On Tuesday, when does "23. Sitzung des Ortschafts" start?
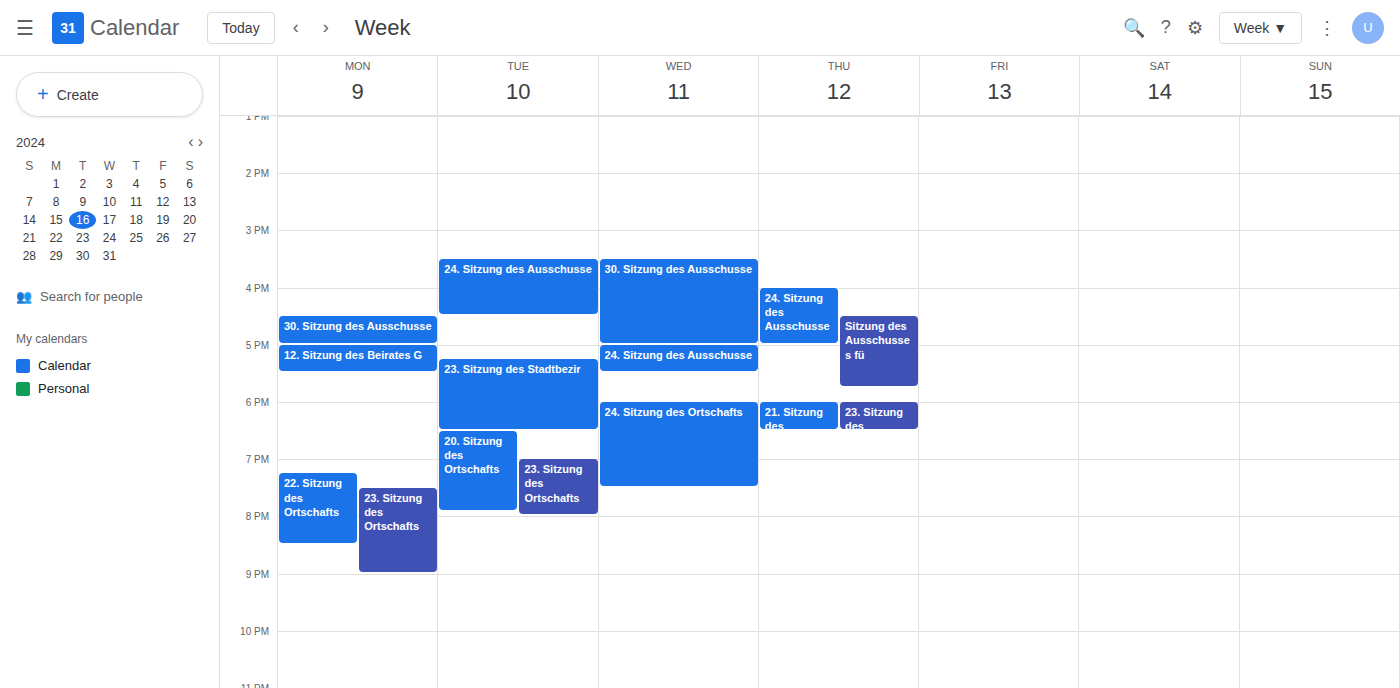
7:00 PM